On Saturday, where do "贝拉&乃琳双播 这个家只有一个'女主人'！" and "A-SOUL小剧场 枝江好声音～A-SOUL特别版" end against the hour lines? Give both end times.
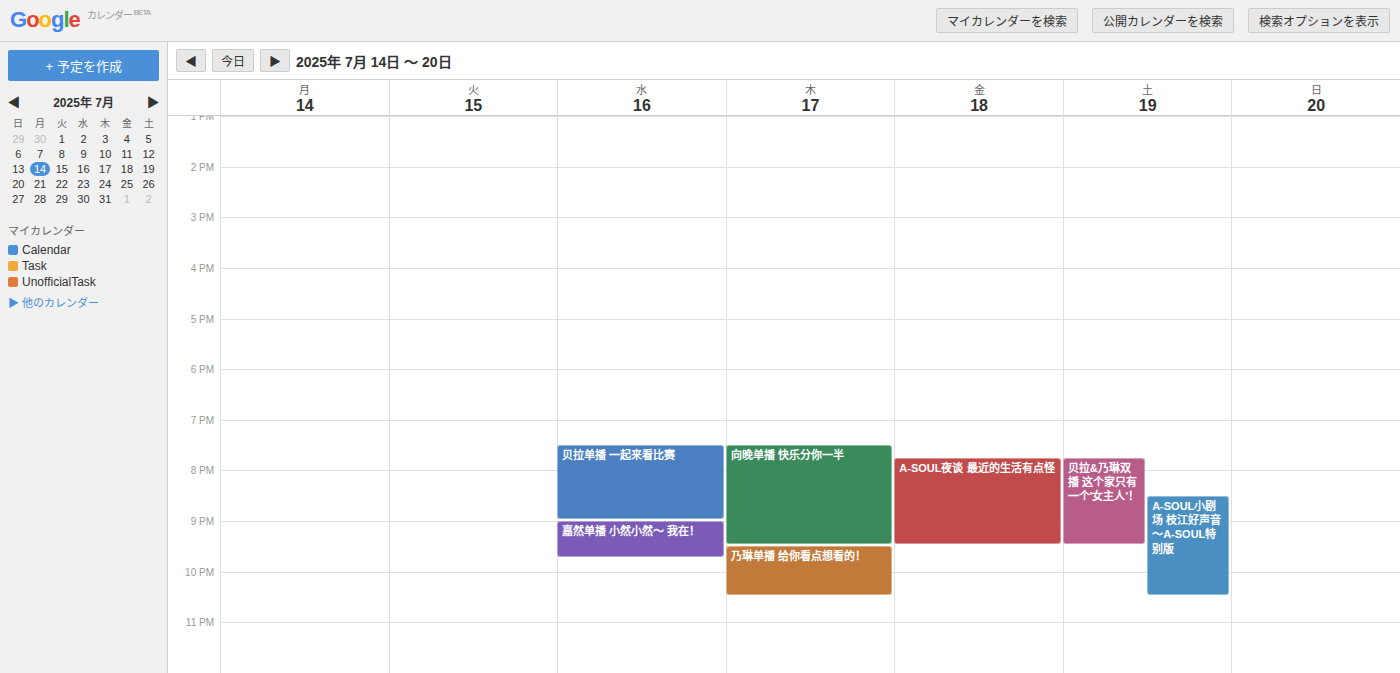
"贝拉&乃琳双播 这个家只有一个'女主人'！": 9:30 PM, halfway between the 9 PM and 10 PM lines. "A-SOUL小剧场 枝江好声音～A-SOUL特别版": 10:30 PM, halfway between the 10 PM and 11 PM lines.